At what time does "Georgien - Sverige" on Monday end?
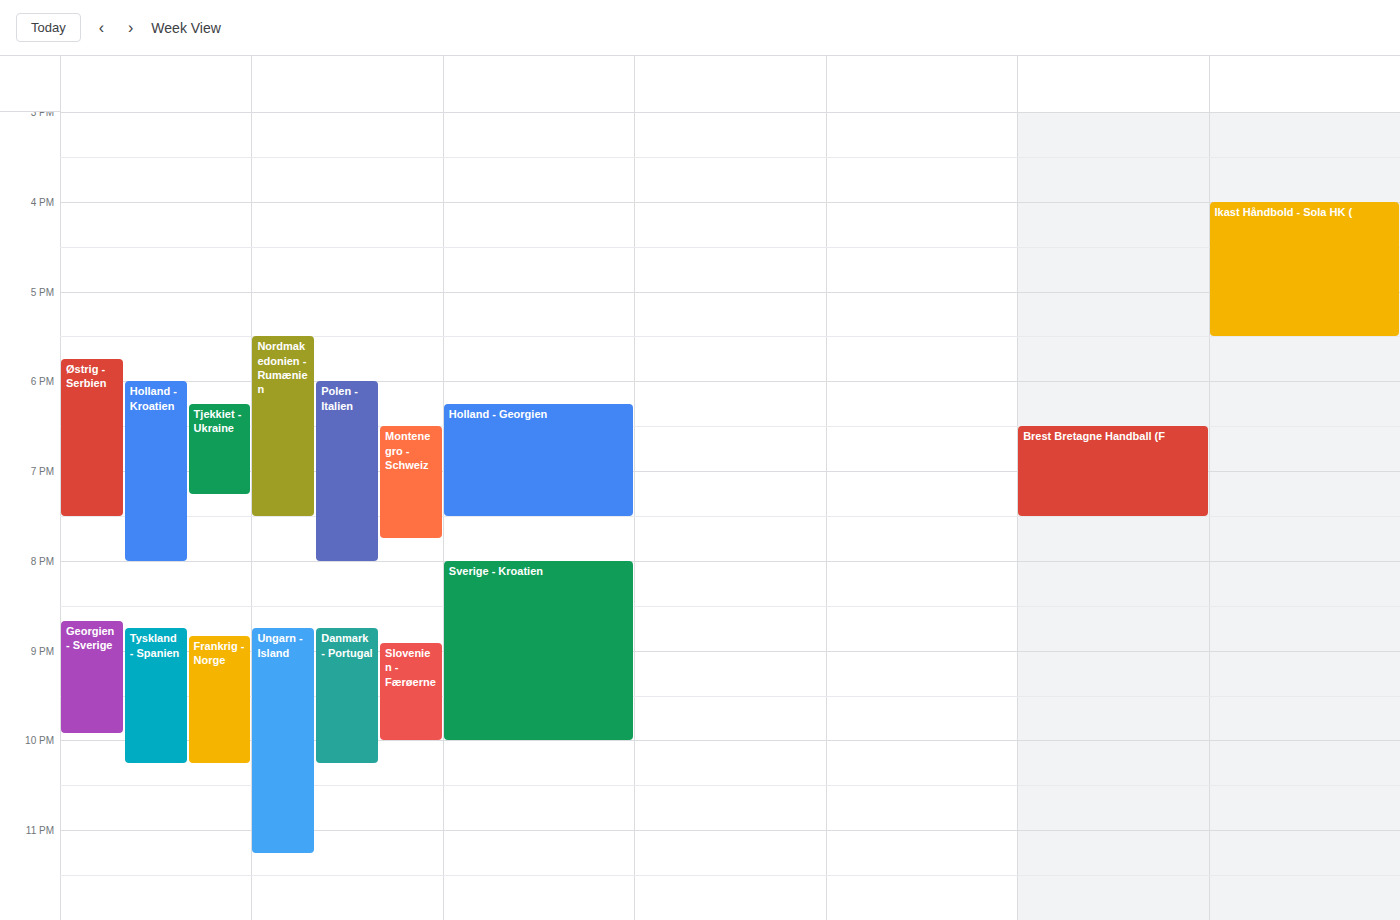
9:55 PM